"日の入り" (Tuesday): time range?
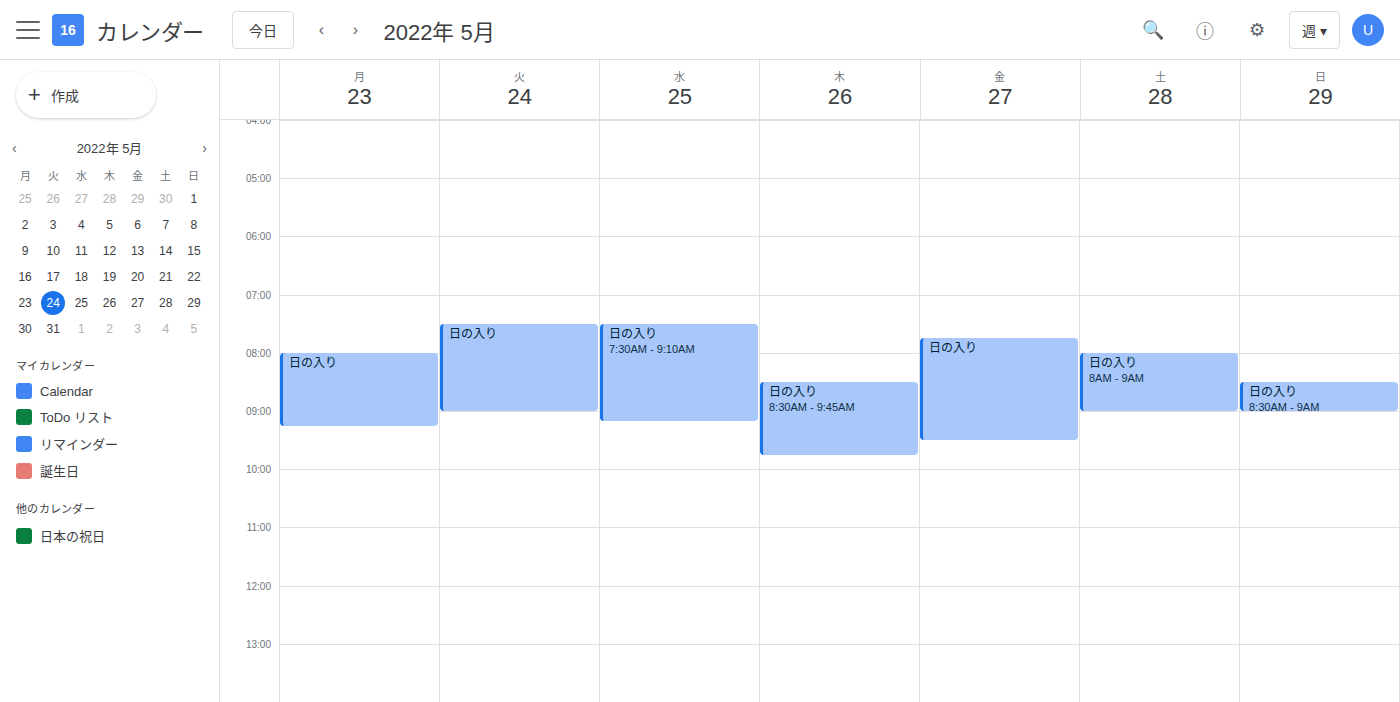
7:30 AM to 9:00 AM